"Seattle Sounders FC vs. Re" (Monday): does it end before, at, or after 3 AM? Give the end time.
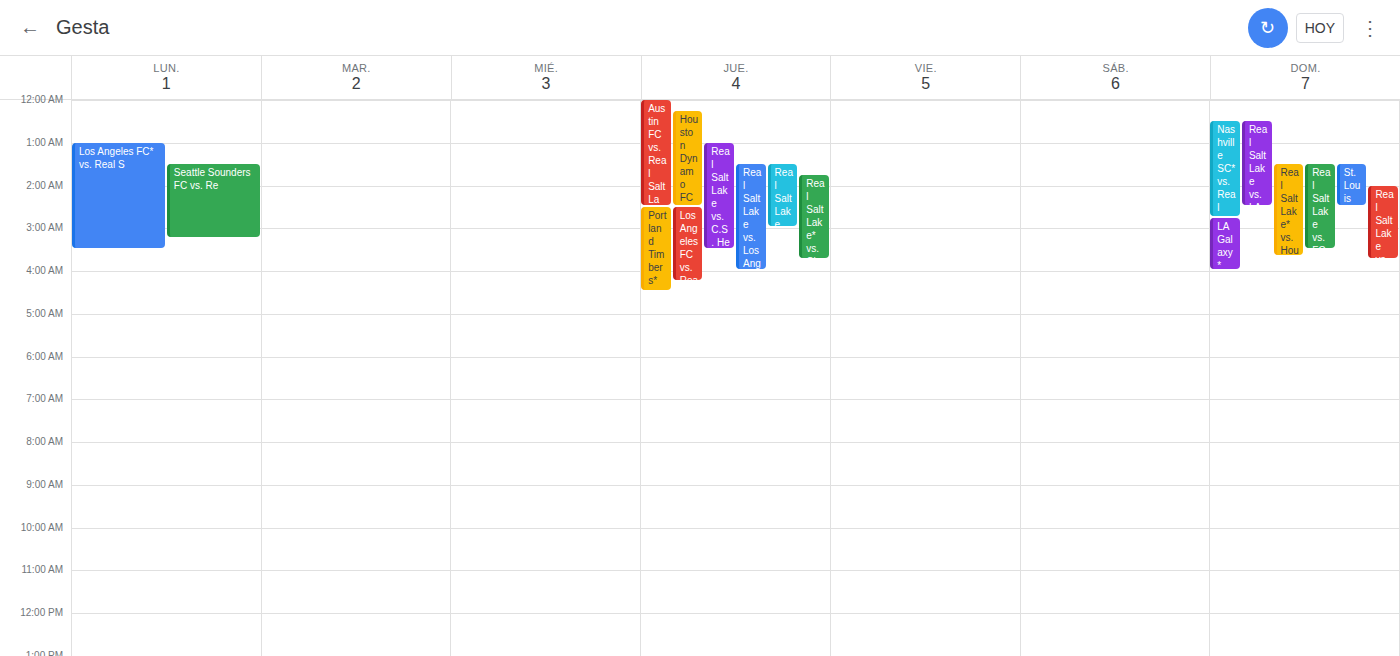
3:15 AM -- after 3 AM, 15 minutes below the 3 AM line.